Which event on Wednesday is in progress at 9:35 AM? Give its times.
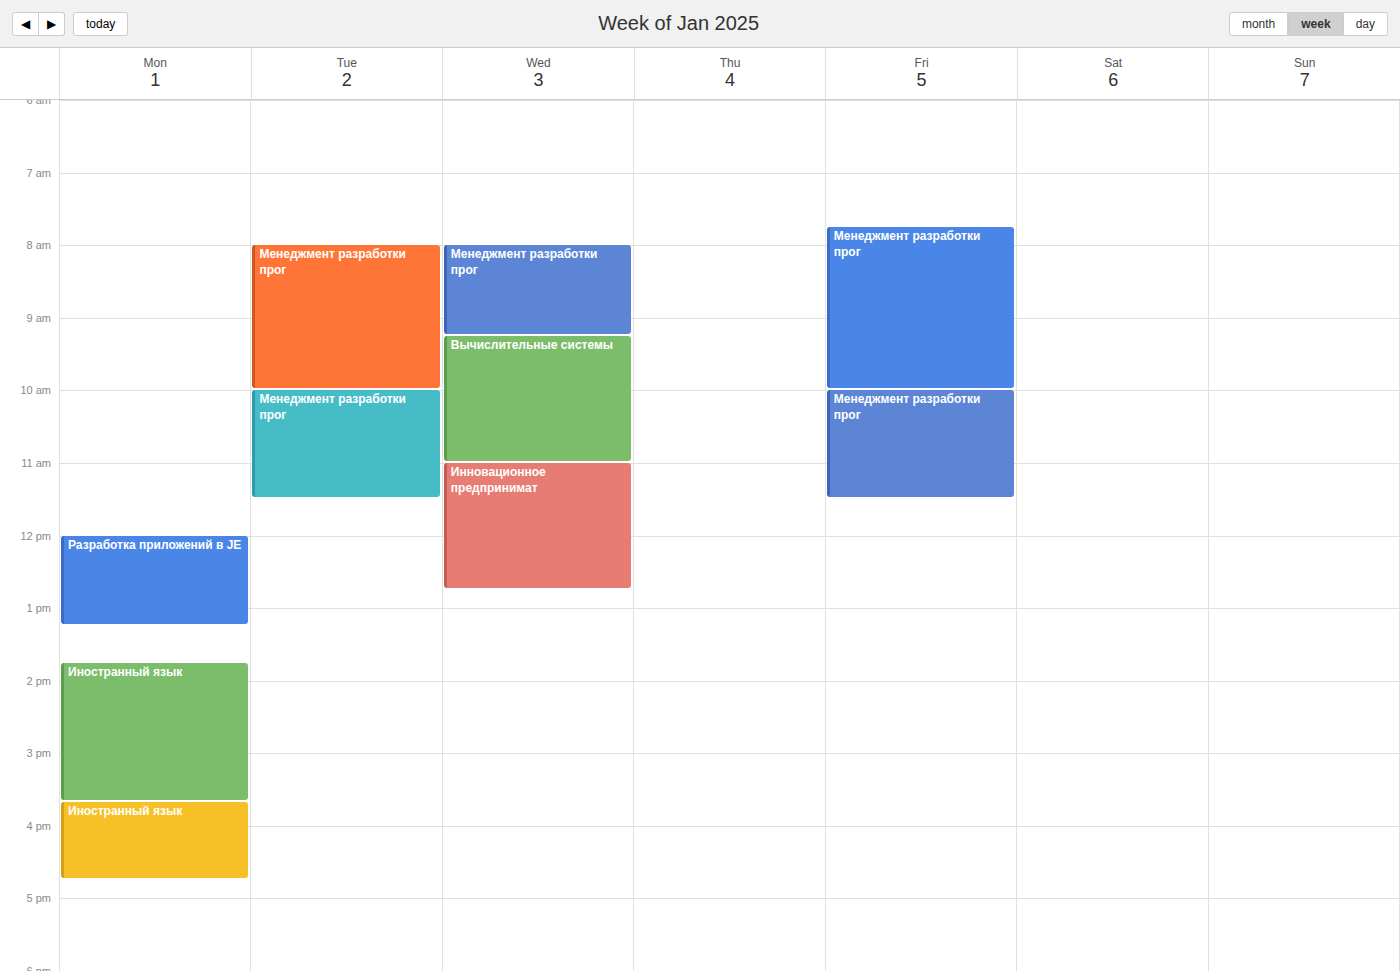
"Вычислительные системы", 9:15 AM to 11:00 AM